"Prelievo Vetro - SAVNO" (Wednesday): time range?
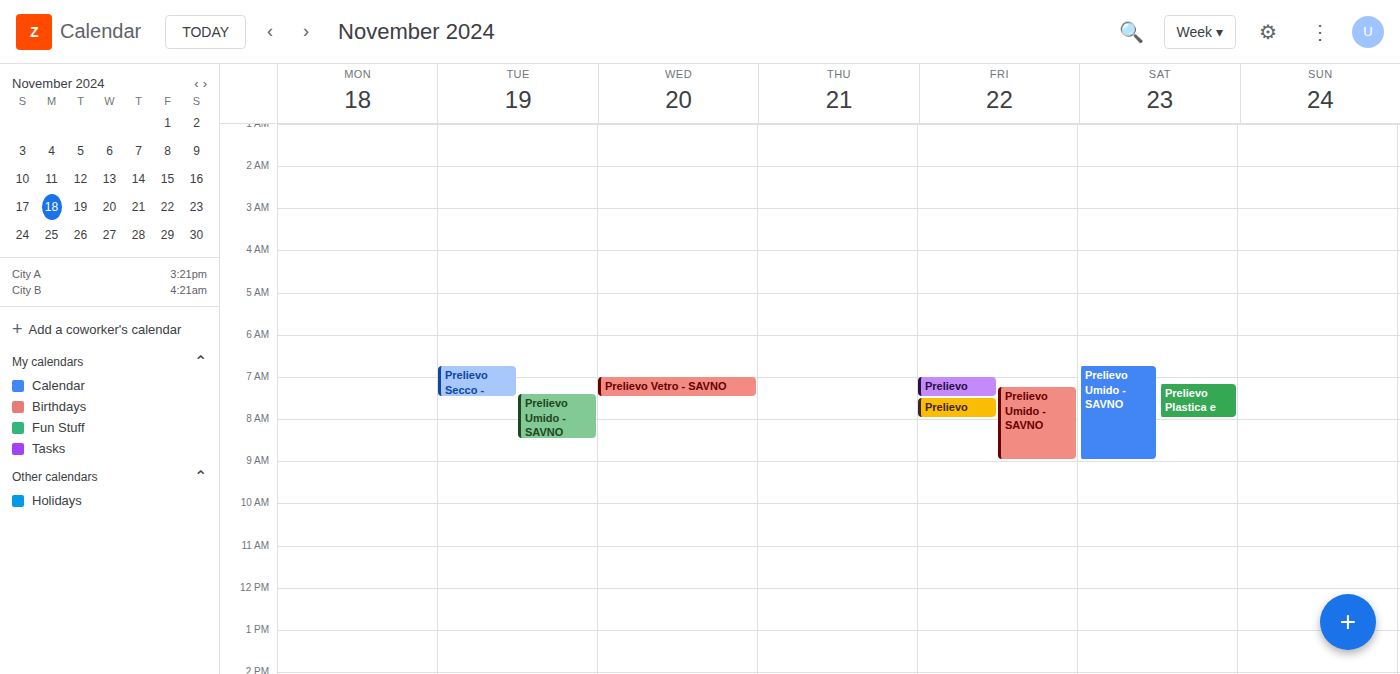
7:00 AM to 7:30 AM